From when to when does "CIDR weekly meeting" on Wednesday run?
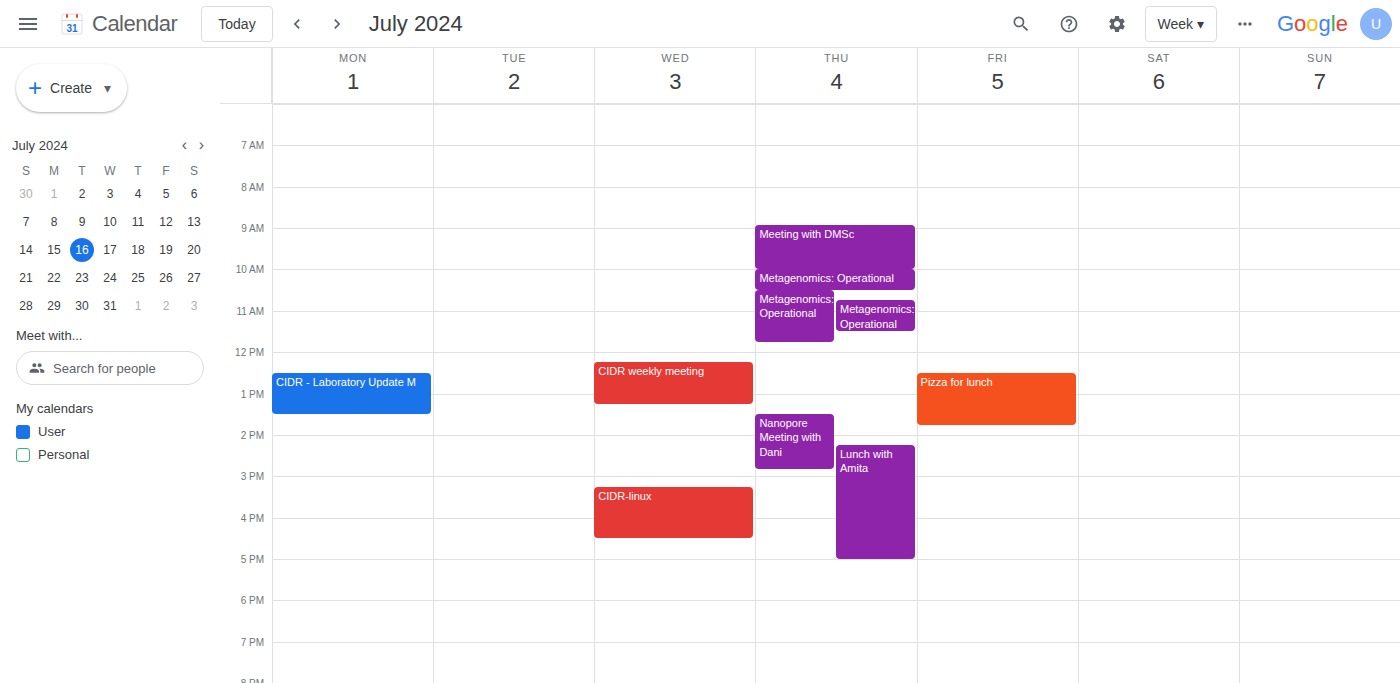
12:15 PM to 1:15 PM